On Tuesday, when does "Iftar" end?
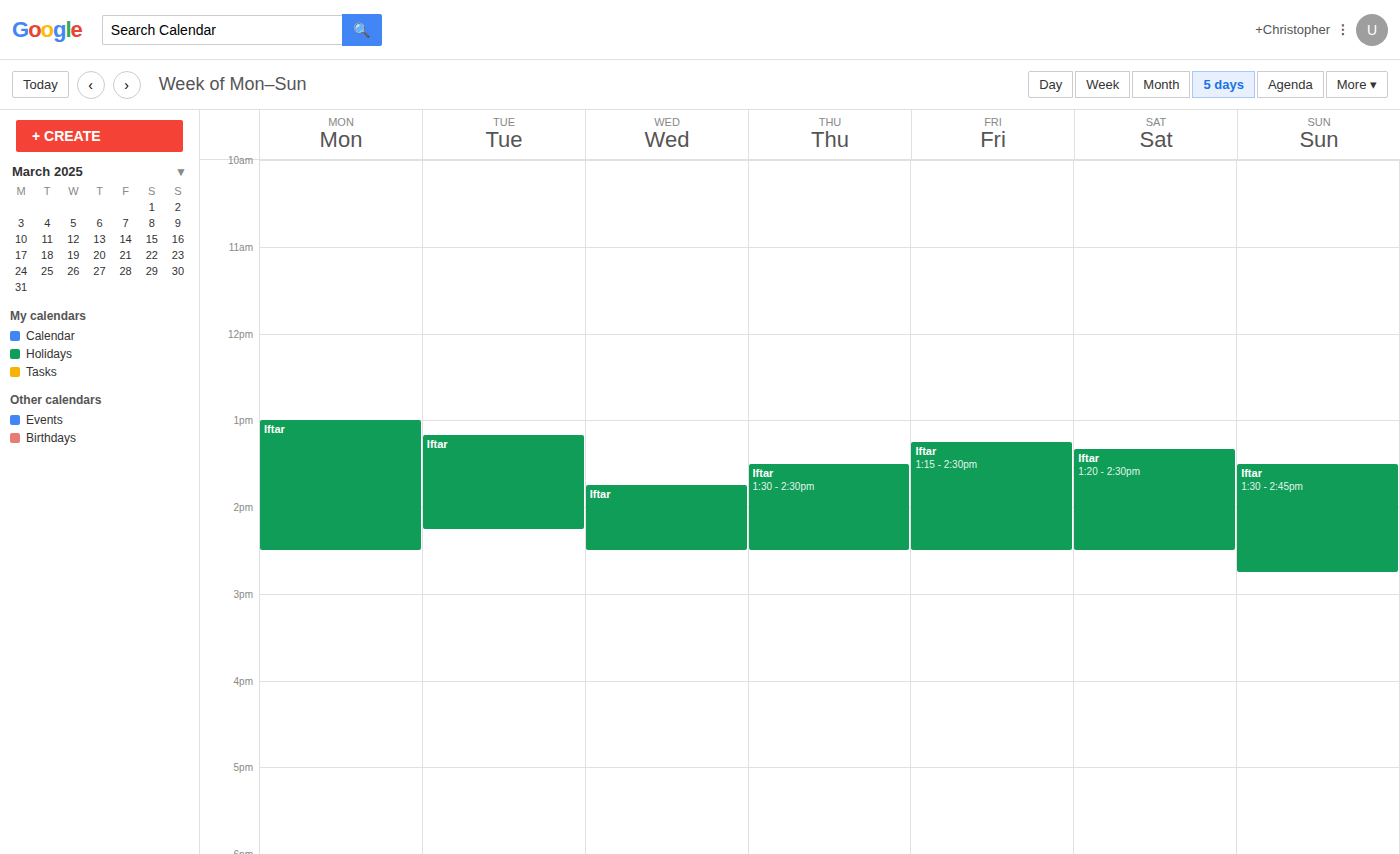
2:15 PM